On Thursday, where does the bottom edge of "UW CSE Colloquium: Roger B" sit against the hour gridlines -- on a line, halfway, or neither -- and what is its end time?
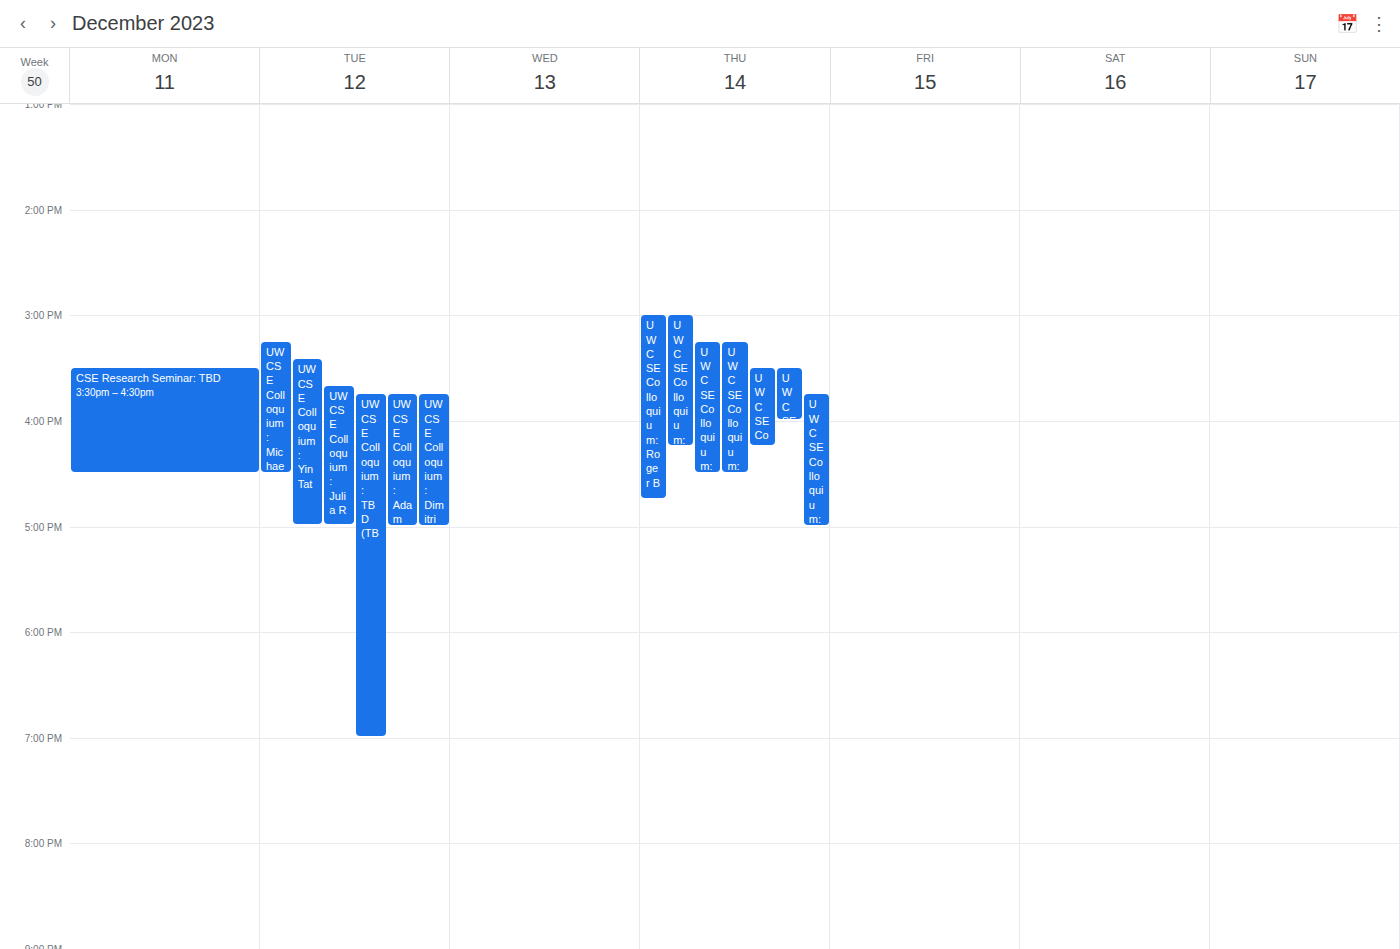
4:45 PM -- neither: three quarters of the way from the 4 PM line to the 5 PM line.